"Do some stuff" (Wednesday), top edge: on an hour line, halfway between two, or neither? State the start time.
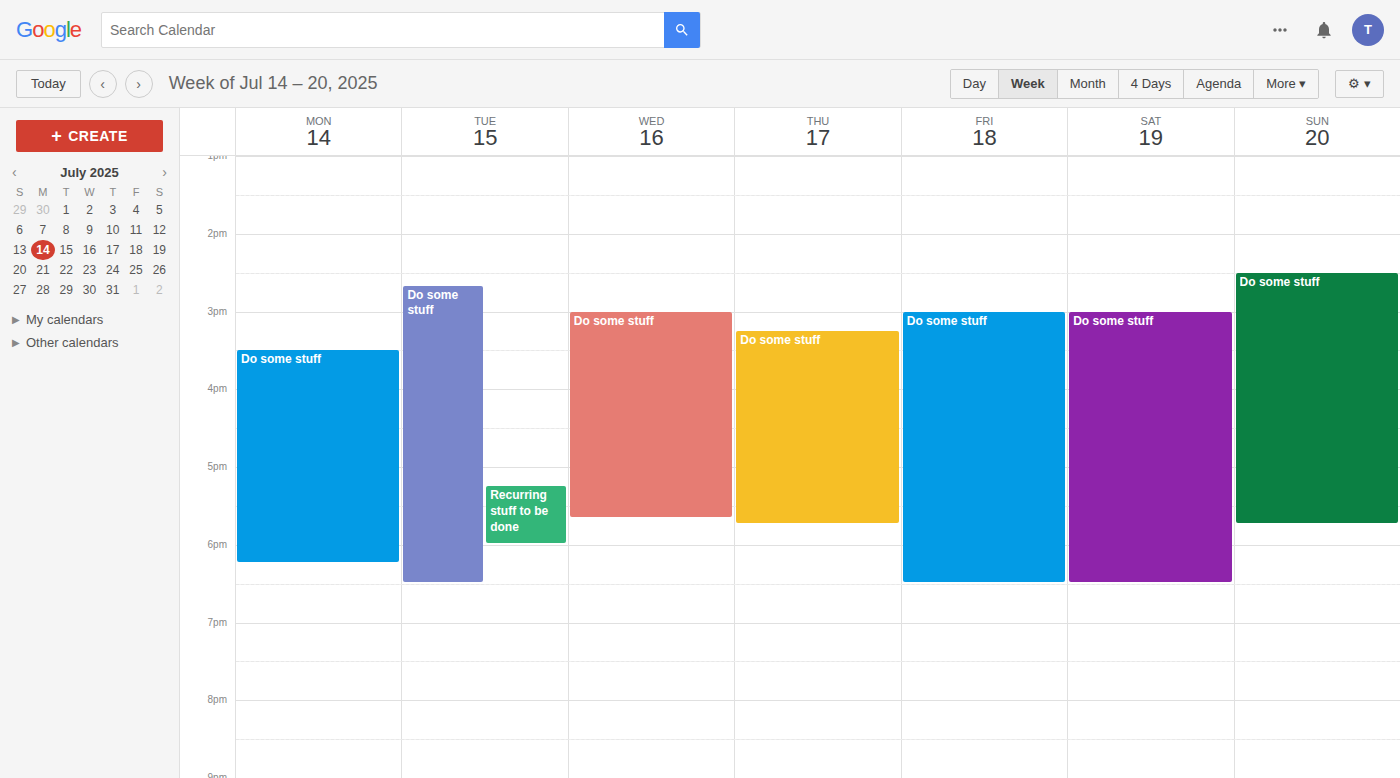
3:00 PM -- exactly on the 3 PM line.